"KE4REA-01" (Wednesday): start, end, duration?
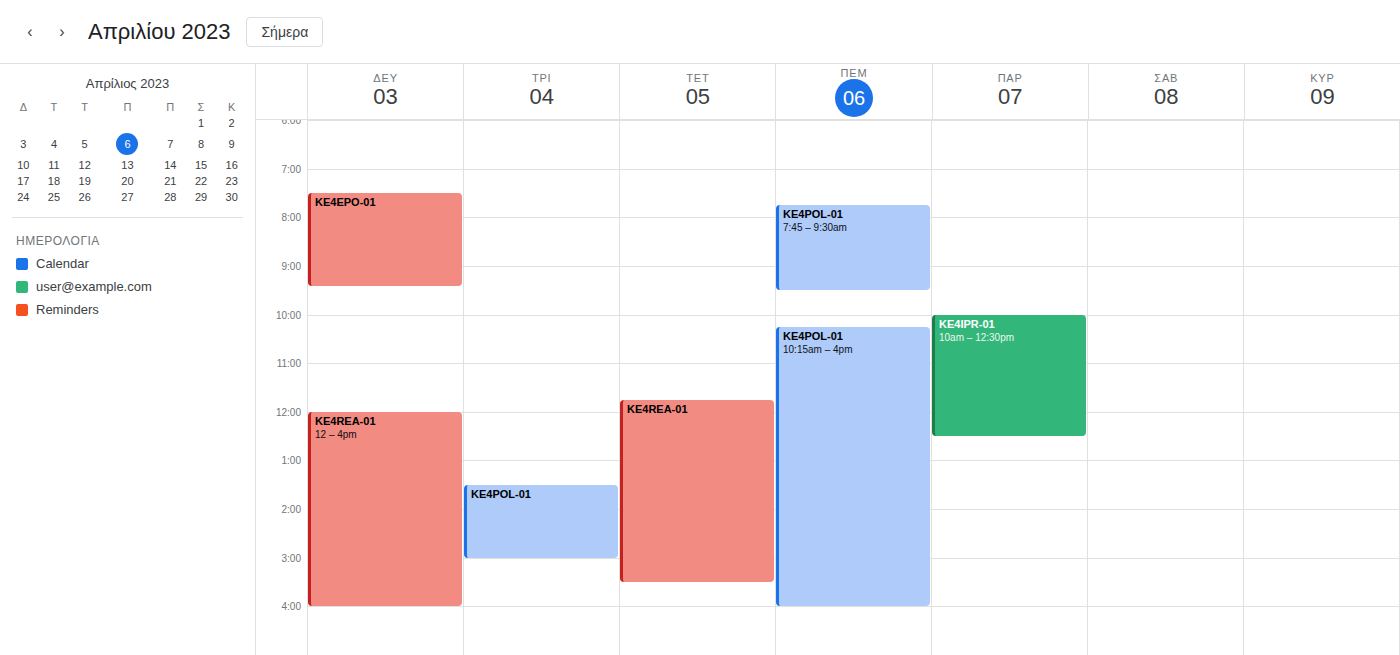
11:45 AM to 3:30 PM, 3 hours 45 minutes